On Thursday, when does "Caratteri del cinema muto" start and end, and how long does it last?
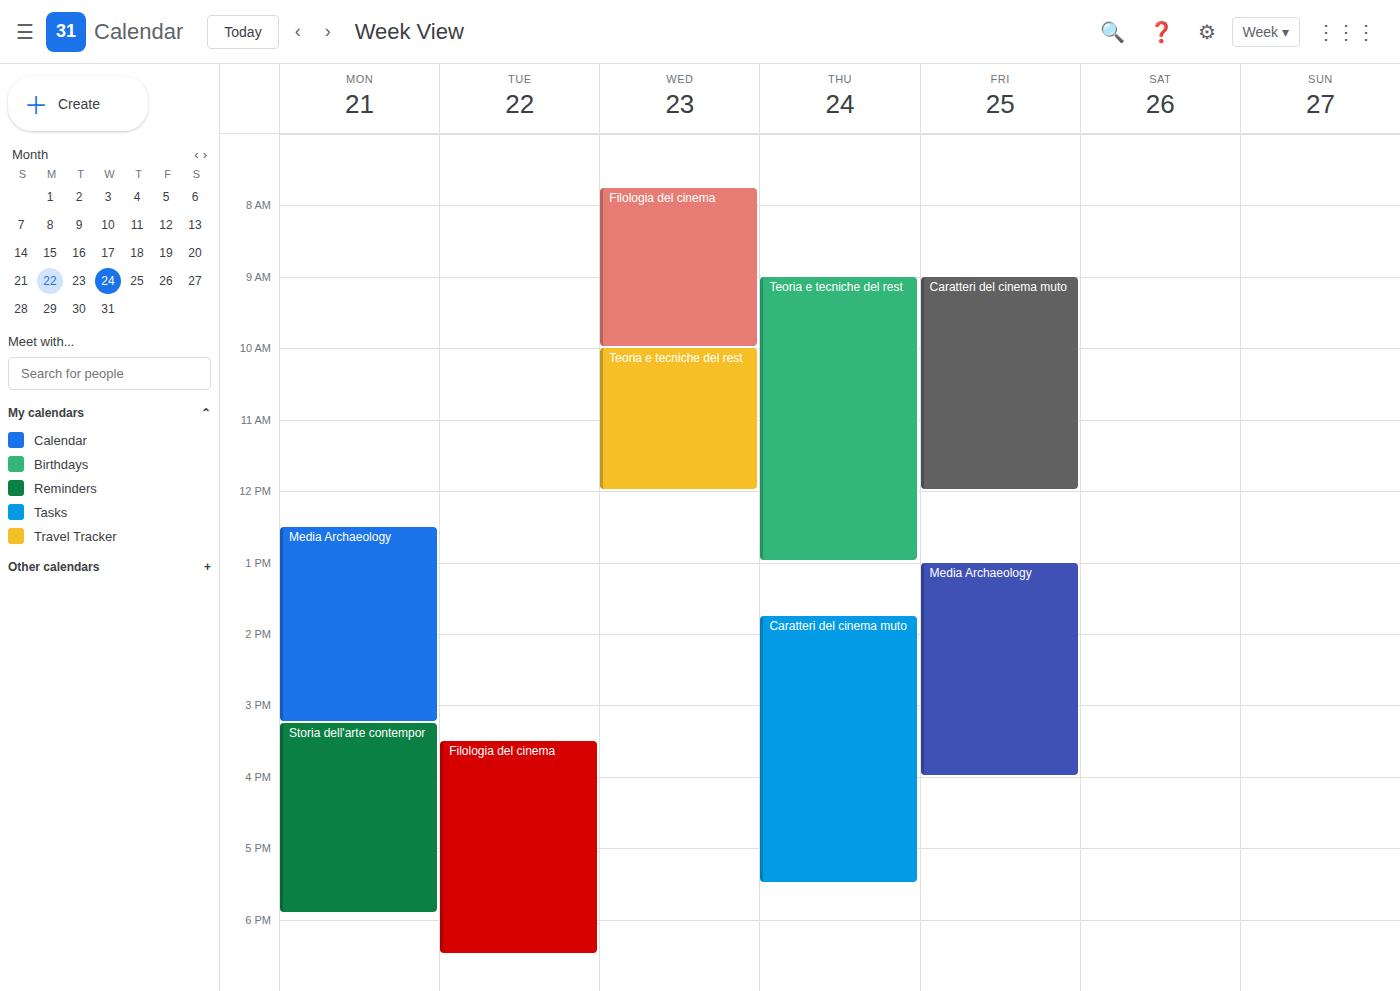
1:45 PM to 5:30 PM, 3 hours 45 minutes